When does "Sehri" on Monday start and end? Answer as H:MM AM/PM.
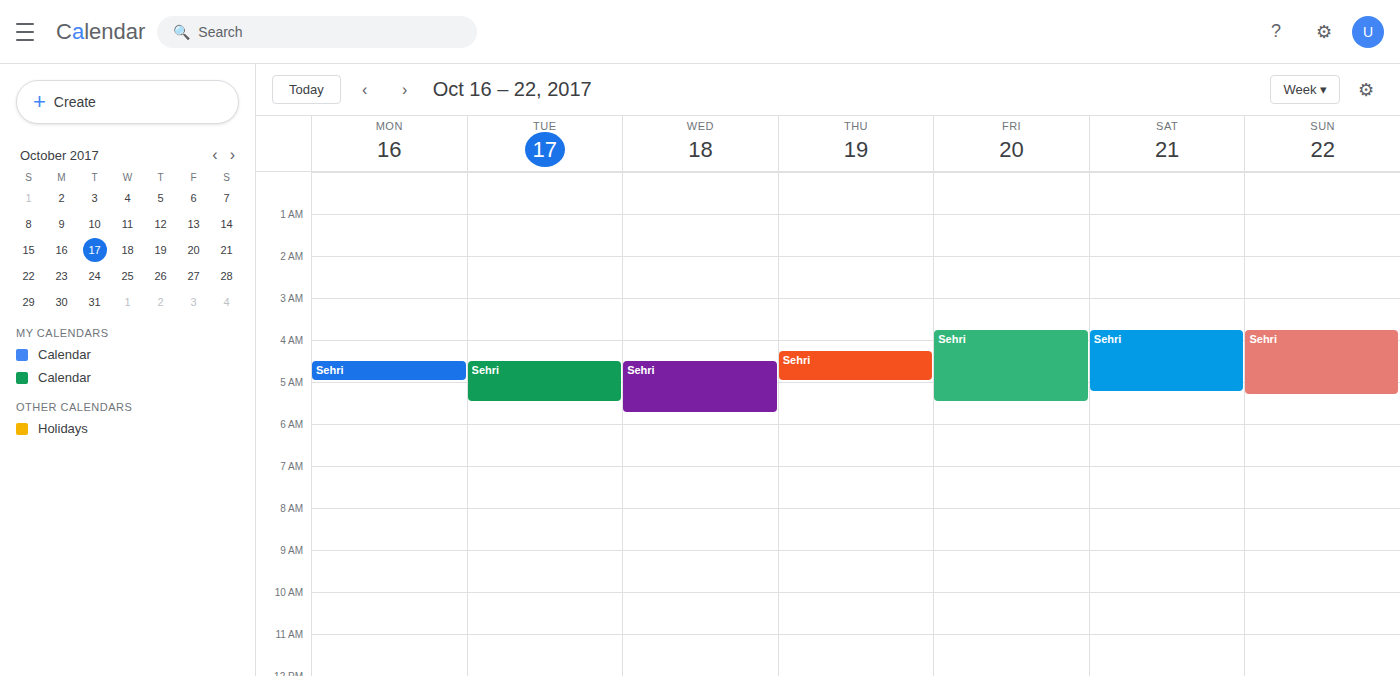
4:30 AM to 5:00 AM